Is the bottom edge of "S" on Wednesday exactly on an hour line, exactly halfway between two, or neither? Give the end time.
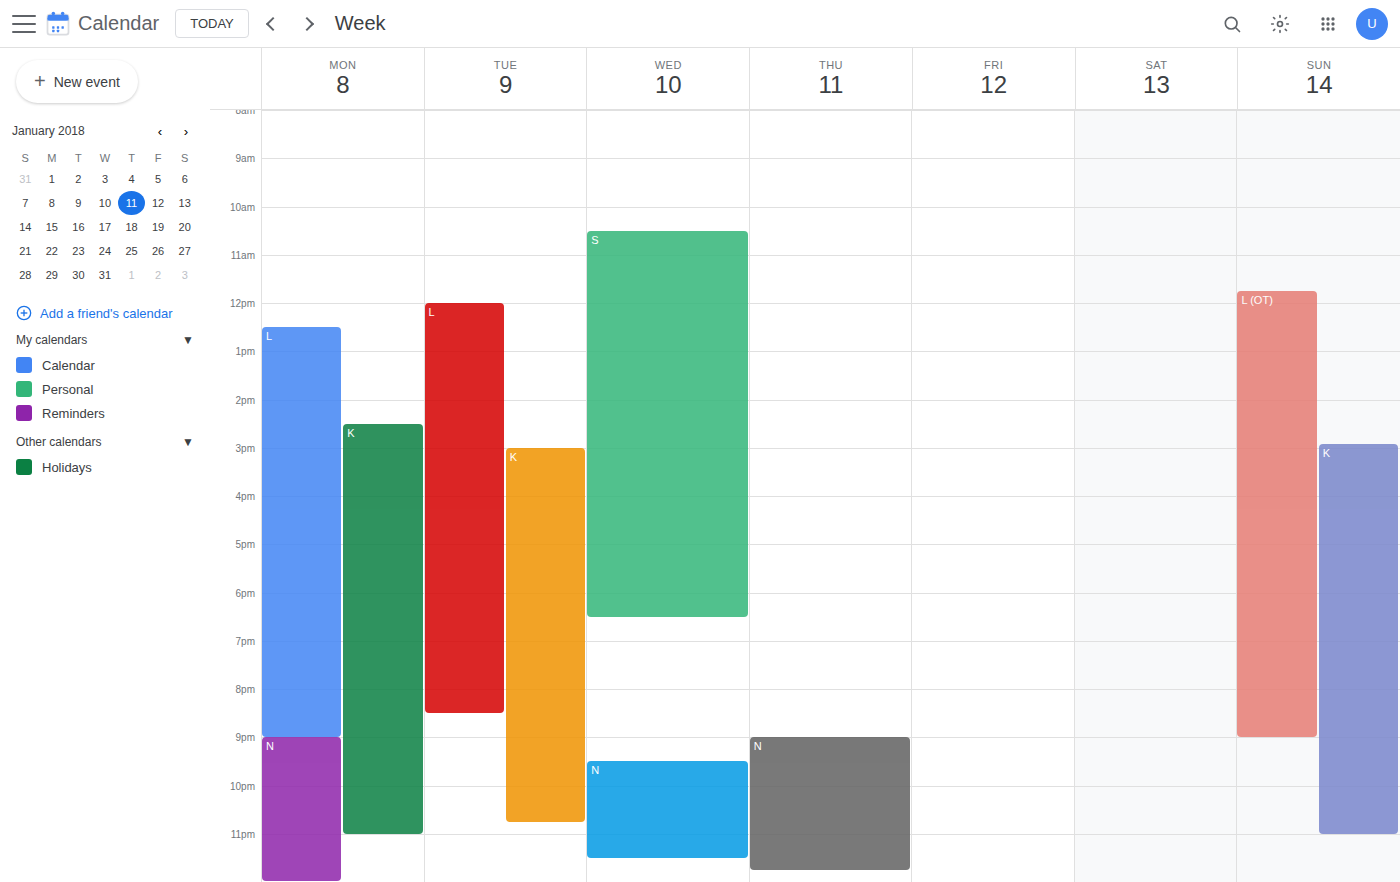
6:30 PM -- halfway between the 6 PM and 7 PM lines.